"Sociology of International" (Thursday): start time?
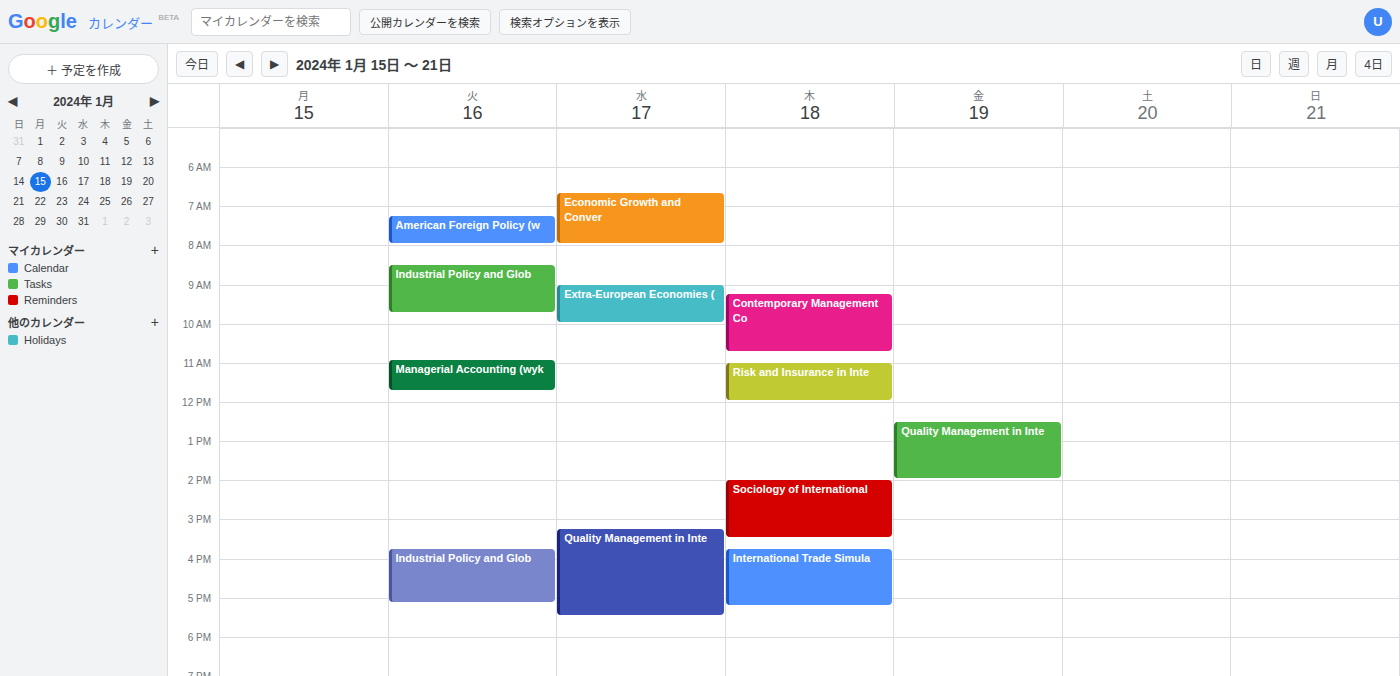
14:00